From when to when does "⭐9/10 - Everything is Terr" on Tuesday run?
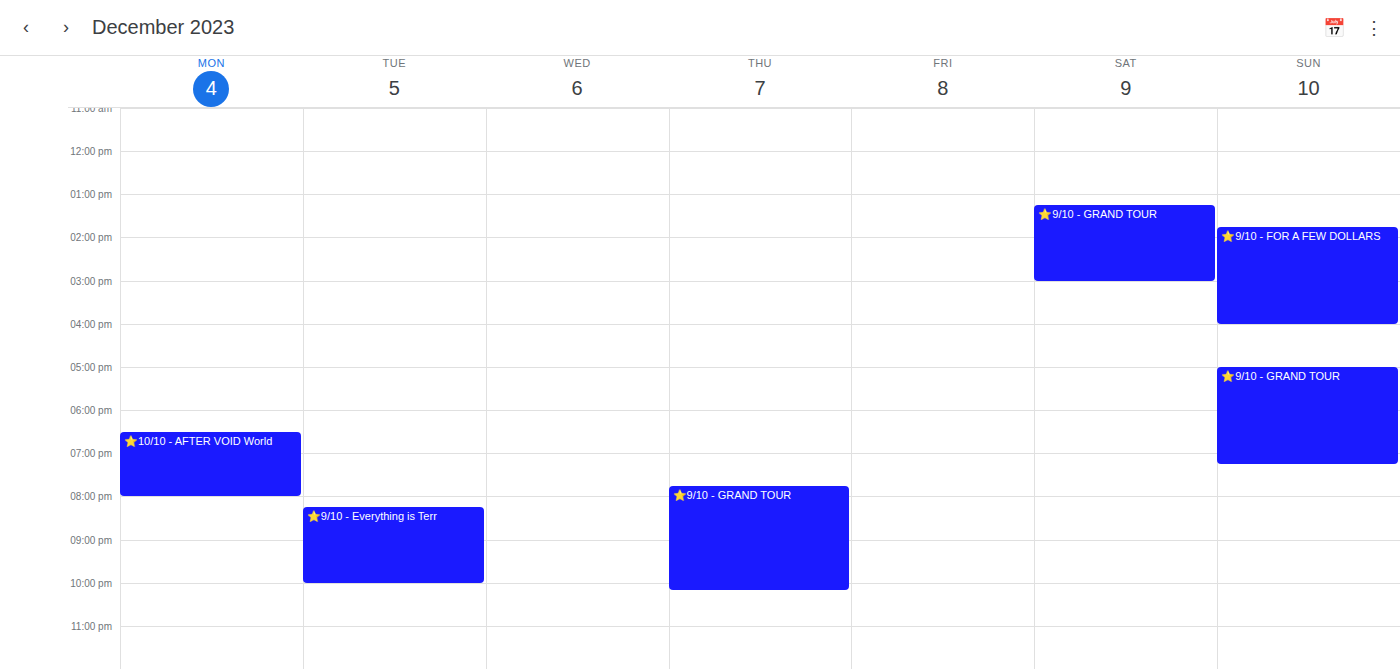
20:15 to 22:00